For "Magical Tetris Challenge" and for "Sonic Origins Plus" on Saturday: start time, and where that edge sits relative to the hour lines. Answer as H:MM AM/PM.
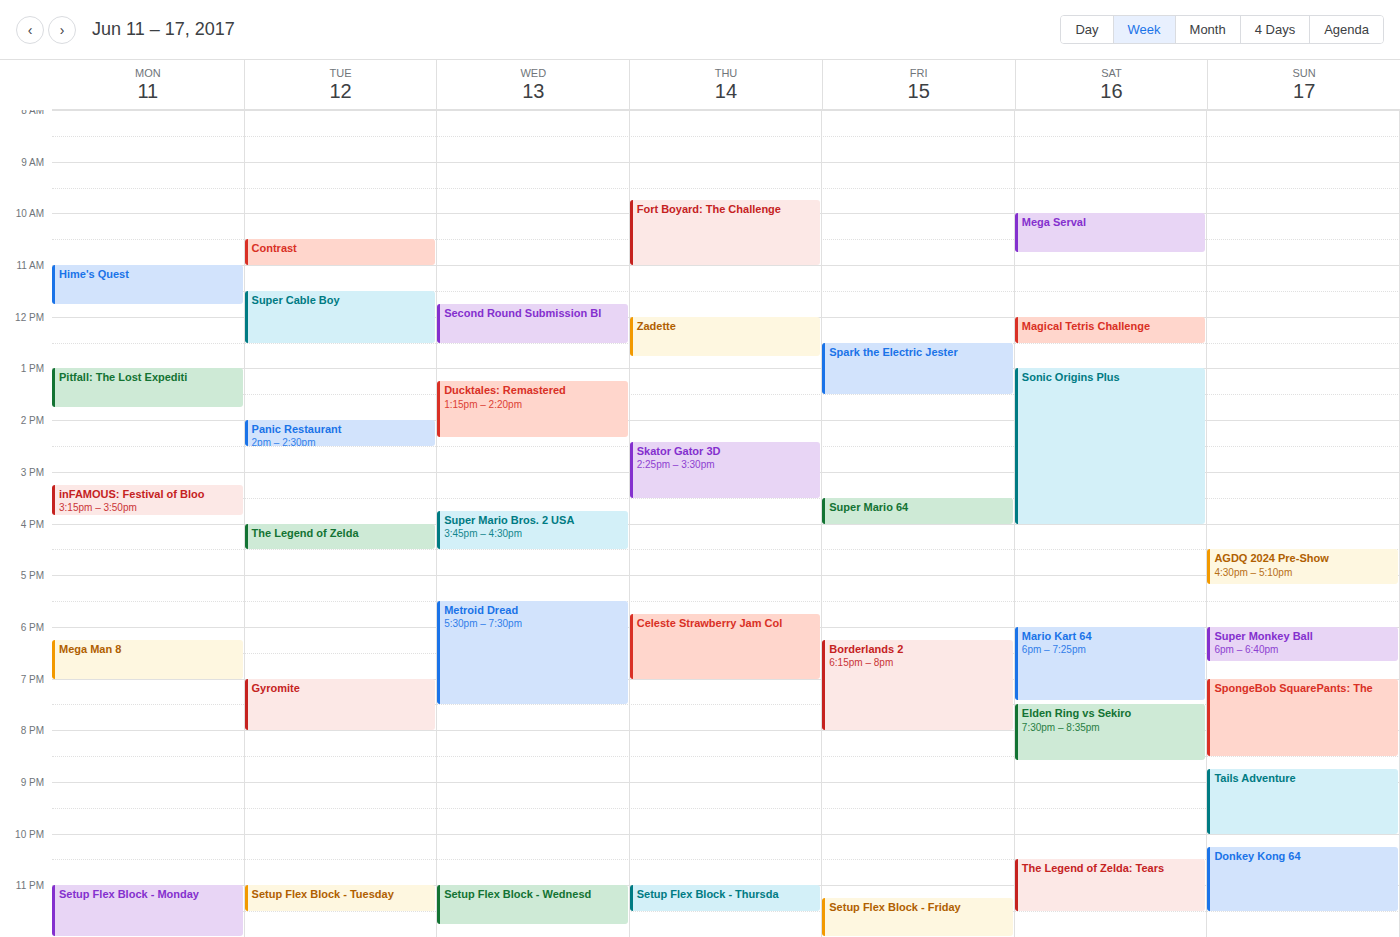
"Magical Tetris Challenge": 12:00 PM, exactly on the 12 PM line. "Sonic Origins Plus": 1:00 PM, exactly on the 1 PM line.